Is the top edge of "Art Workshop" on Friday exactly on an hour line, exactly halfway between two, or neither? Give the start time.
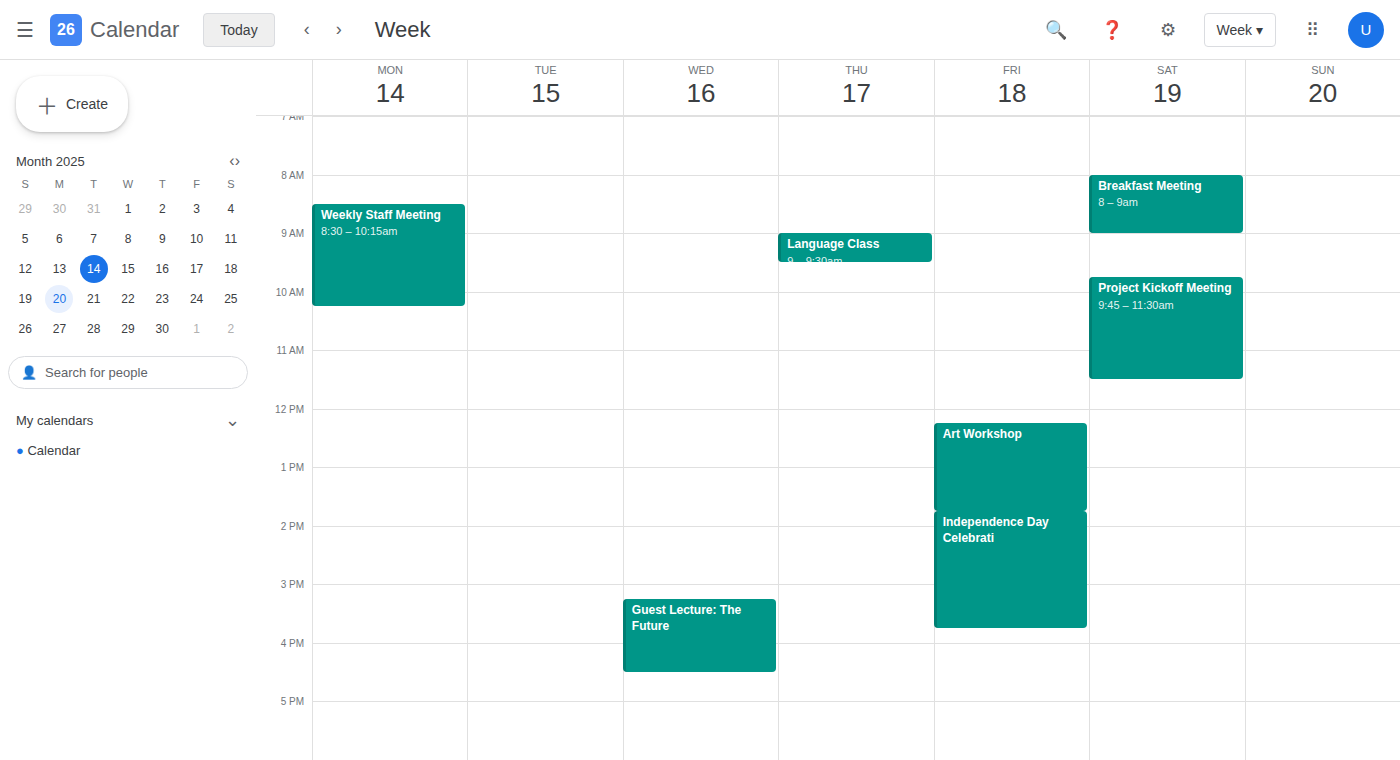
12:15 PM -- neither: a quarter of the way from the 12 PM line to the 1 PM line.